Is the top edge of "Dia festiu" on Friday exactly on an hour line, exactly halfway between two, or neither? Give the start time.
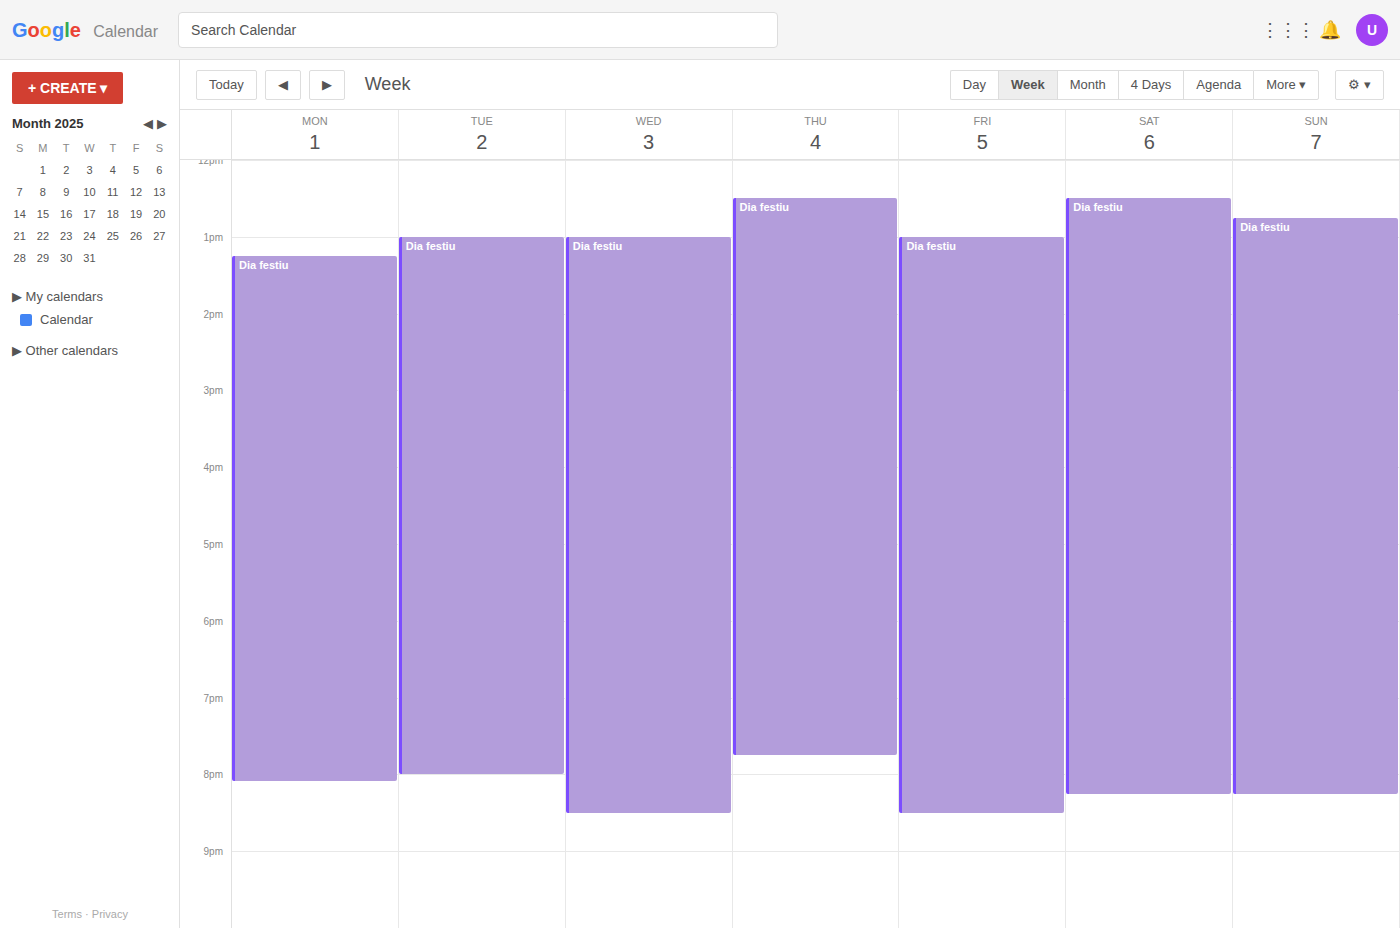
1:00 PM -- exactly on the 1 PM line.